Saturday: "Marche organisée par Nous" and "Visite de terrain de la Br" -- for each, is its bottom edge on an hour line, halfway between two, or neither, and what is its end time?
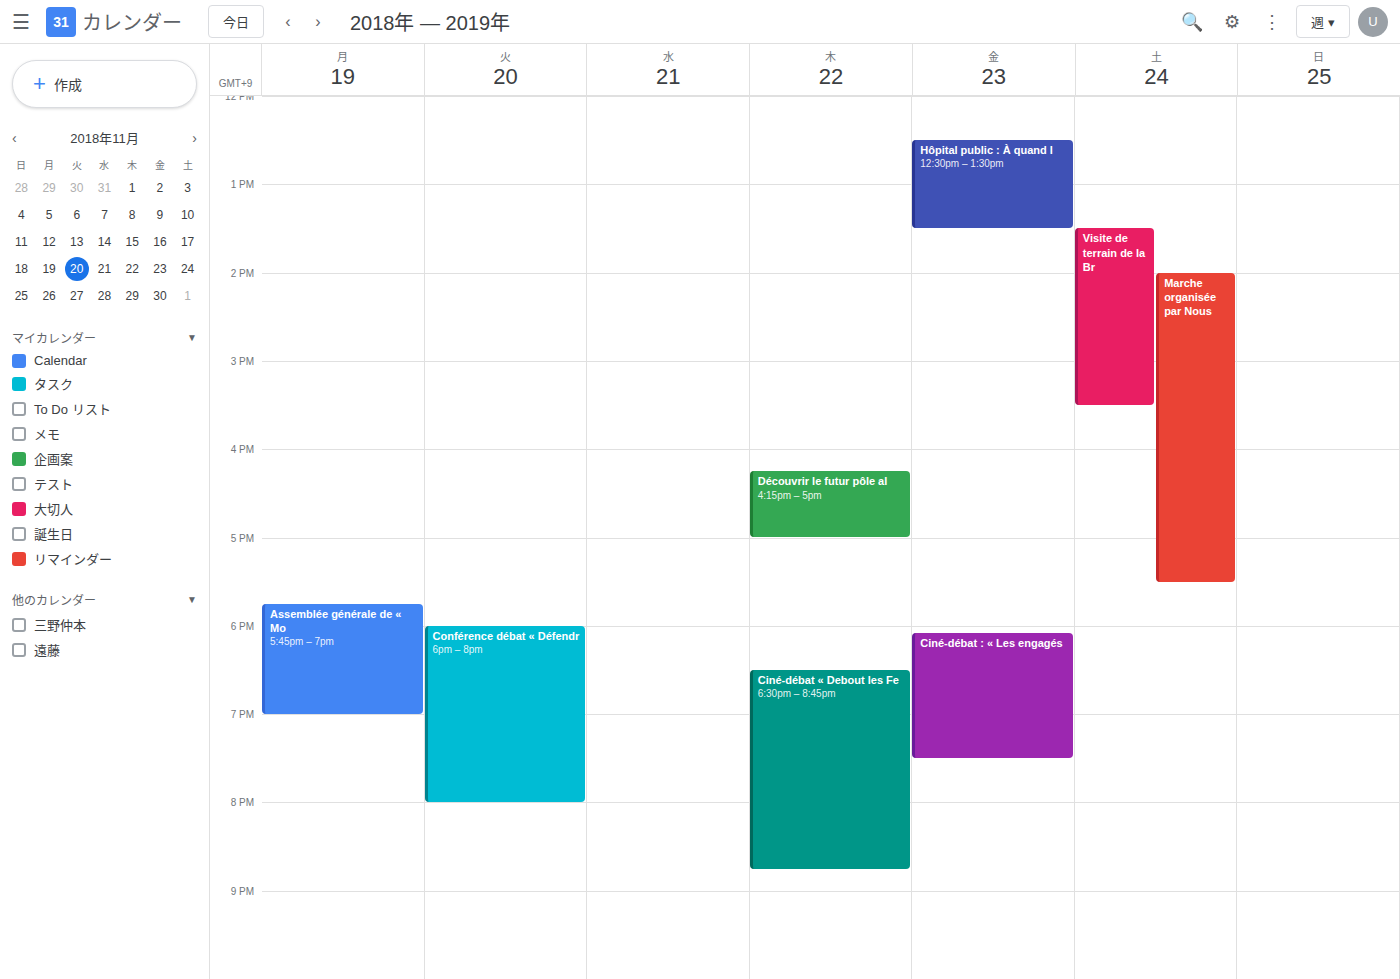
"Marche organisée par Nous": 5:30 PM, halfway between the 5 PM and 6 PM lines. "Visite de terrain de la Br": 3:30 PM, halfway between the 3 PM and 4 PM lines.